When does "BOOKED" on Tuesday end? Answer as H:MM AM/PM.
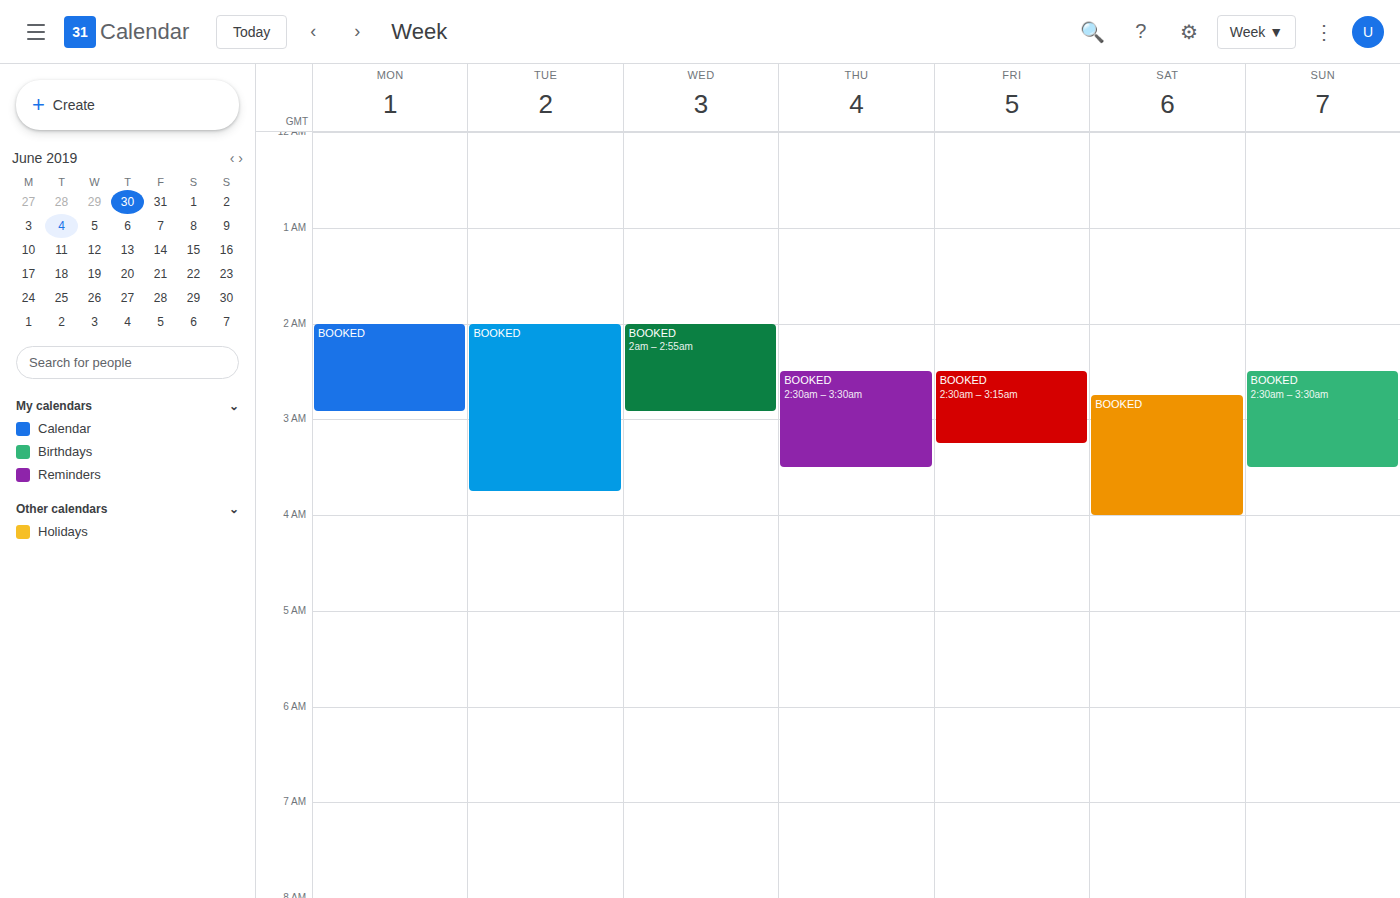
3:45 AM